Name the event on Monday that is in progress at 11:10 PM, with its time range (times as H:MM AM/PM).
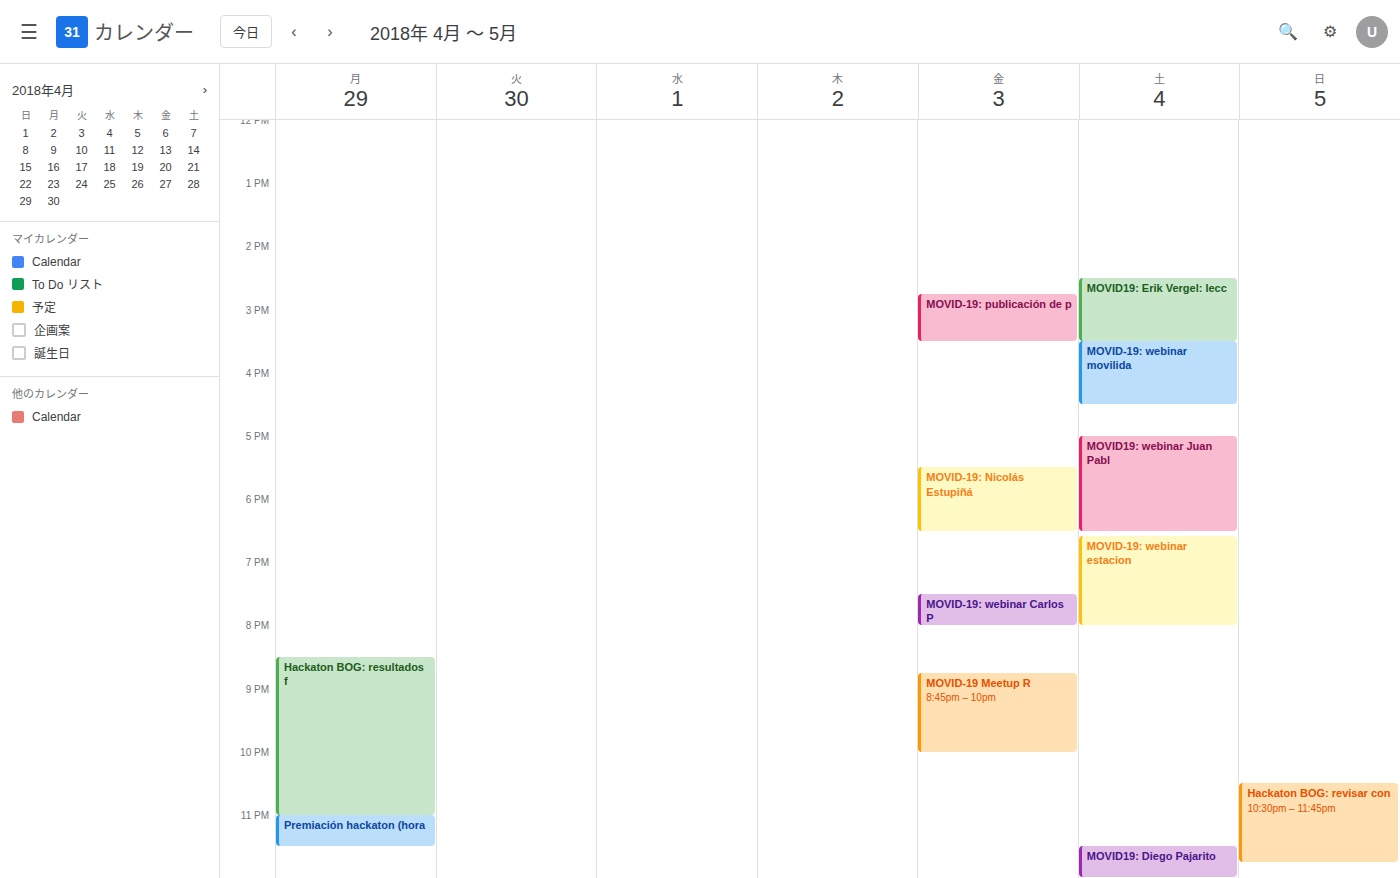
"Premiación hackaton (hora", 11:00 PM to 11:30 PM